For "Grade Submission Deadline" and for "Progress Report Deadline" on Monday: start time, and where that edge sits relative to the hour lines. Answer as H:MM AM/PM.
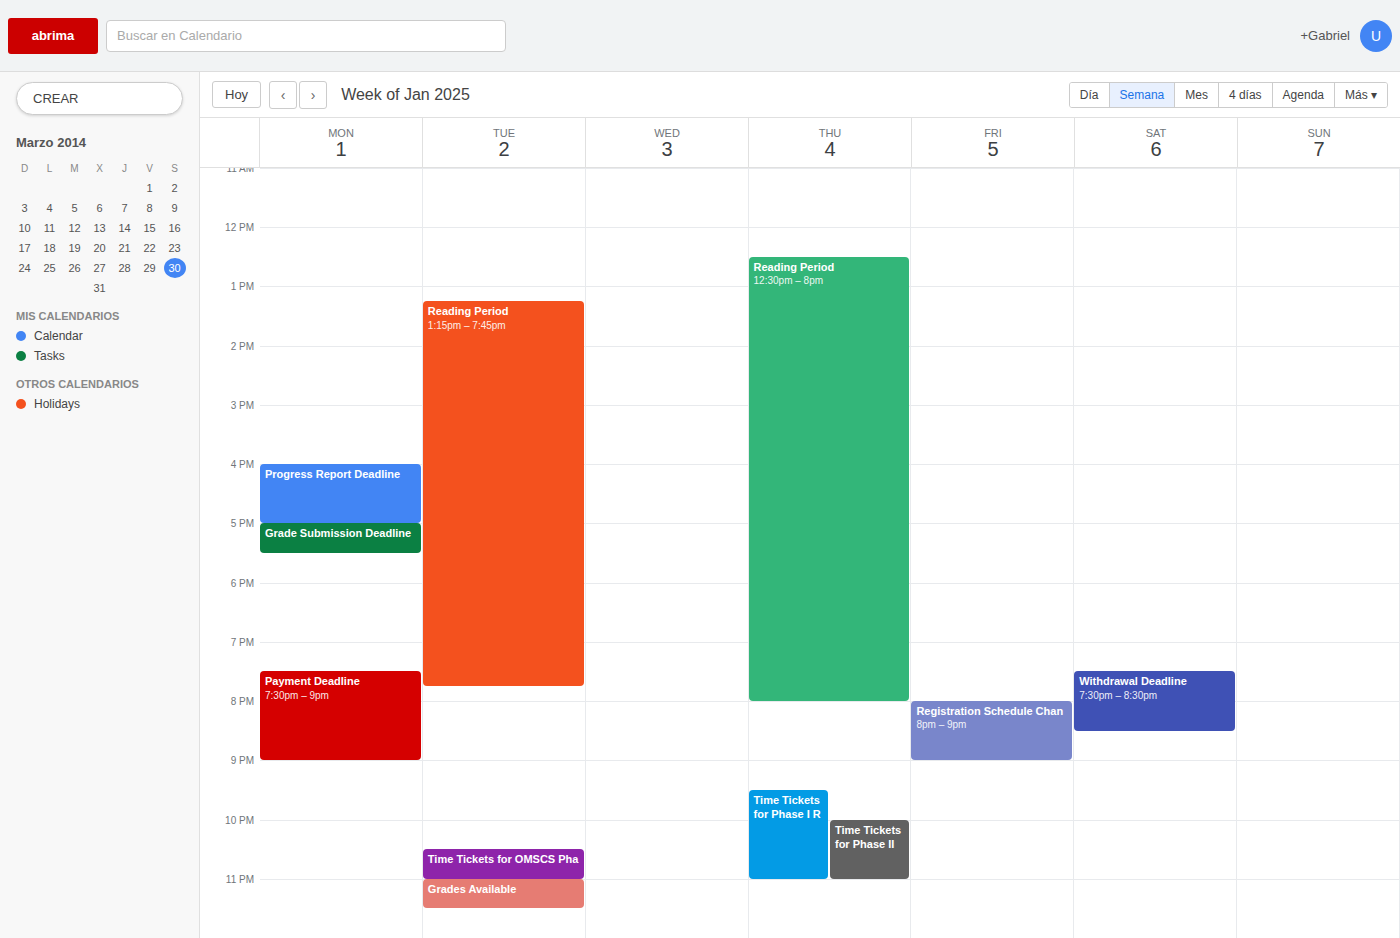
"Grade Submission Deadline": 5:00 PM, exactly on the 5 PM line. "Progress Report Deadline": 4:00 PM, exactly on the 4 PM line.